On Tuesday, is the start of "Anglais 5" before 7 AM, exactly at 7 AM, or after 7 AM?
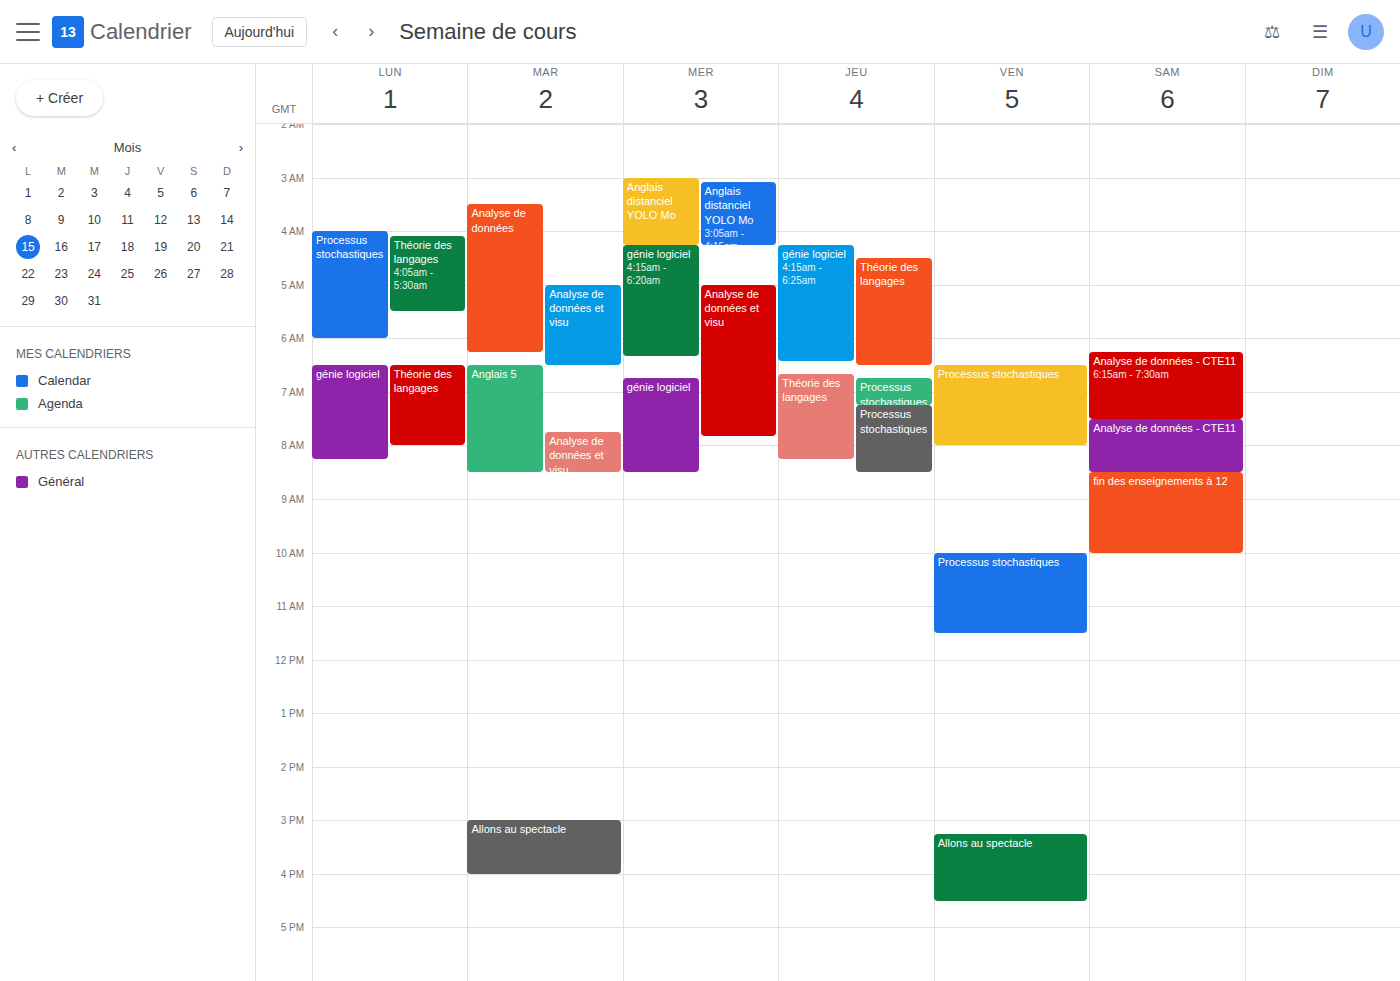
6:30 AM -- before 7 AM, 30 minutes above the 7 AM line.